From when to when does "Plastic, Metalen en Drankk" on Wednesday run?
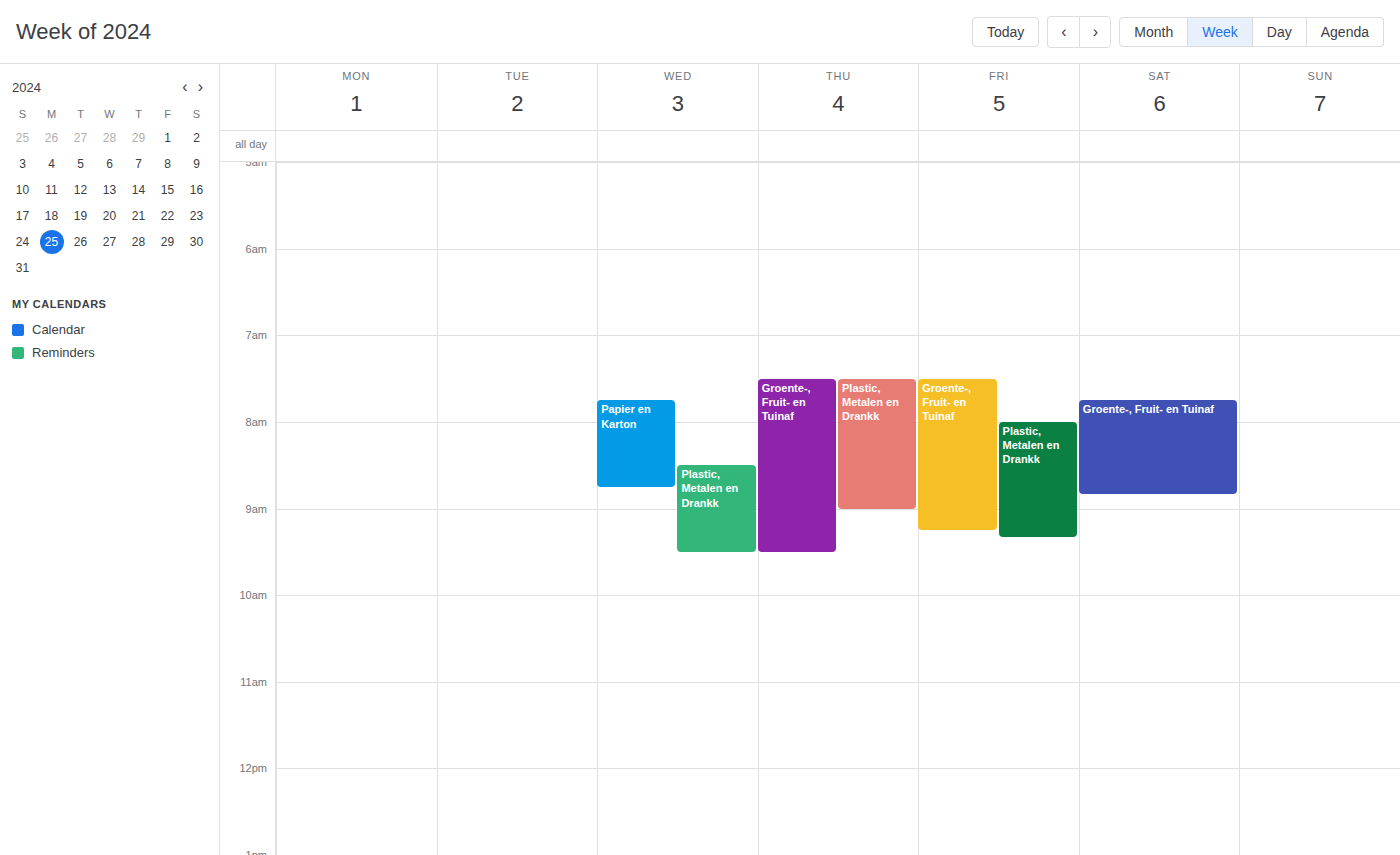
8:30 AM to 9:30 AM